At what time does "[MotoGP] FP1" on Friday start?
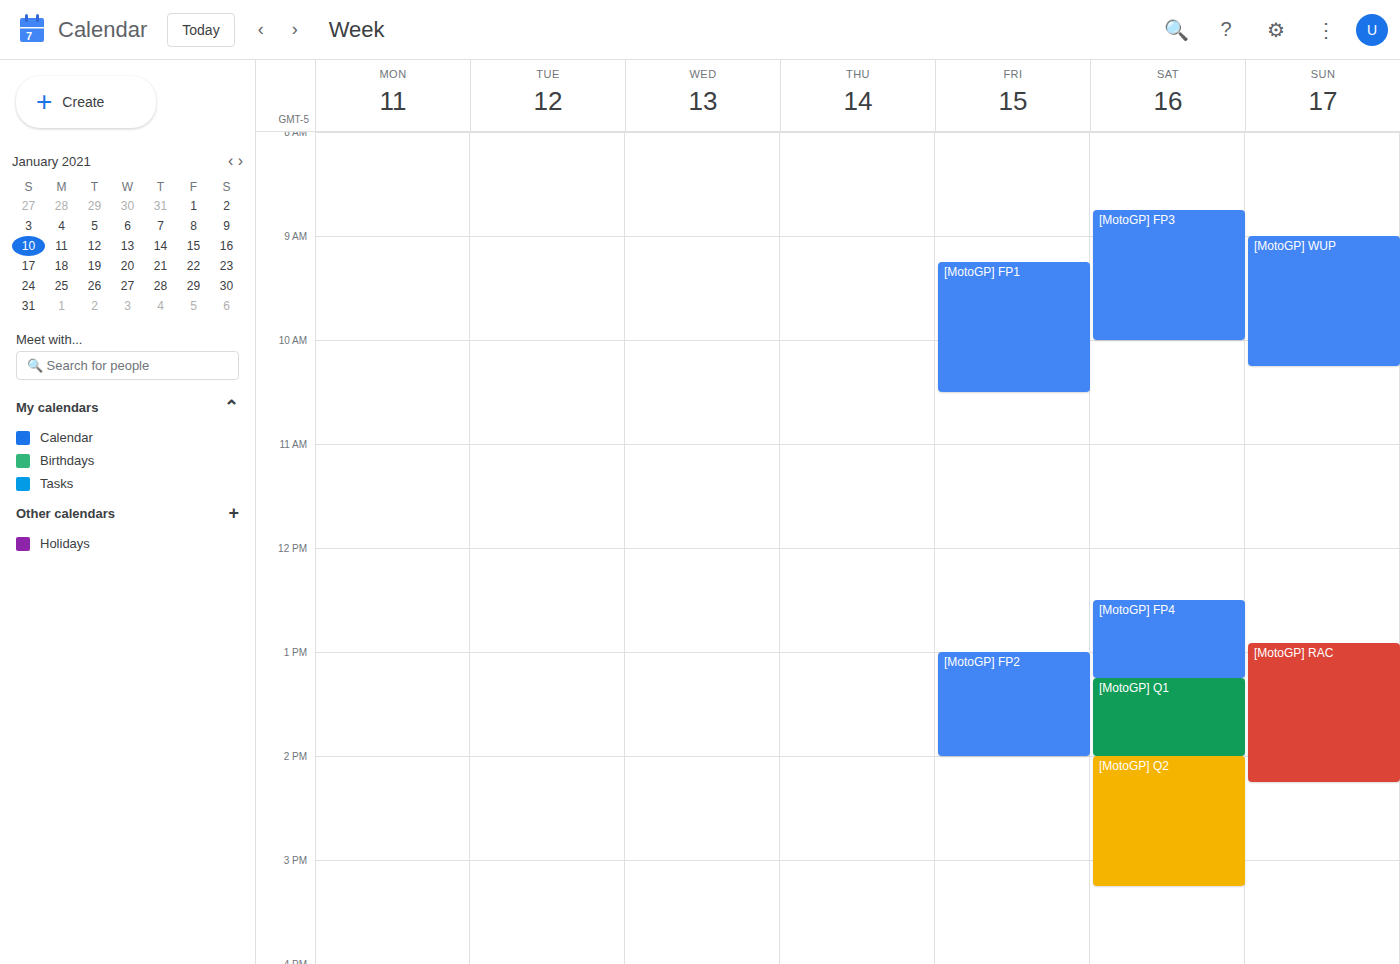
9:15 AM